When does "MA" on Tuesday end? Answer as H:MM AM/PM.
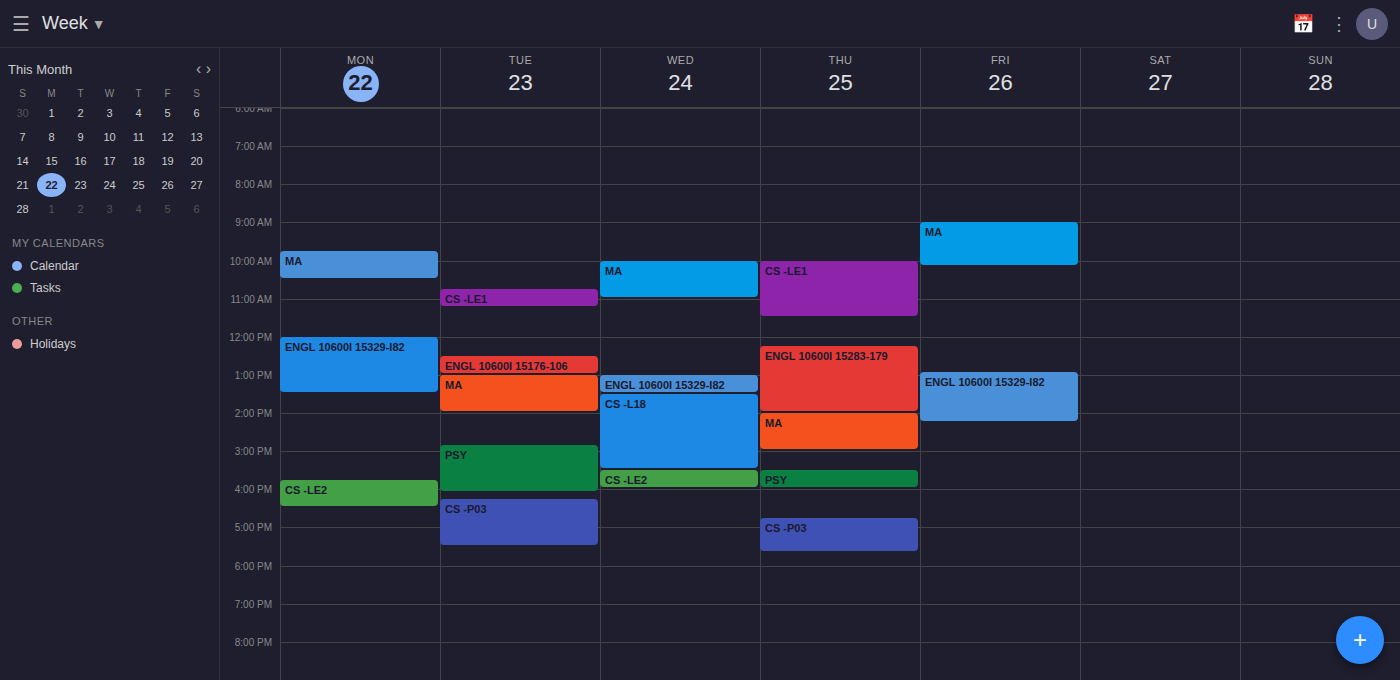
2:00 PM